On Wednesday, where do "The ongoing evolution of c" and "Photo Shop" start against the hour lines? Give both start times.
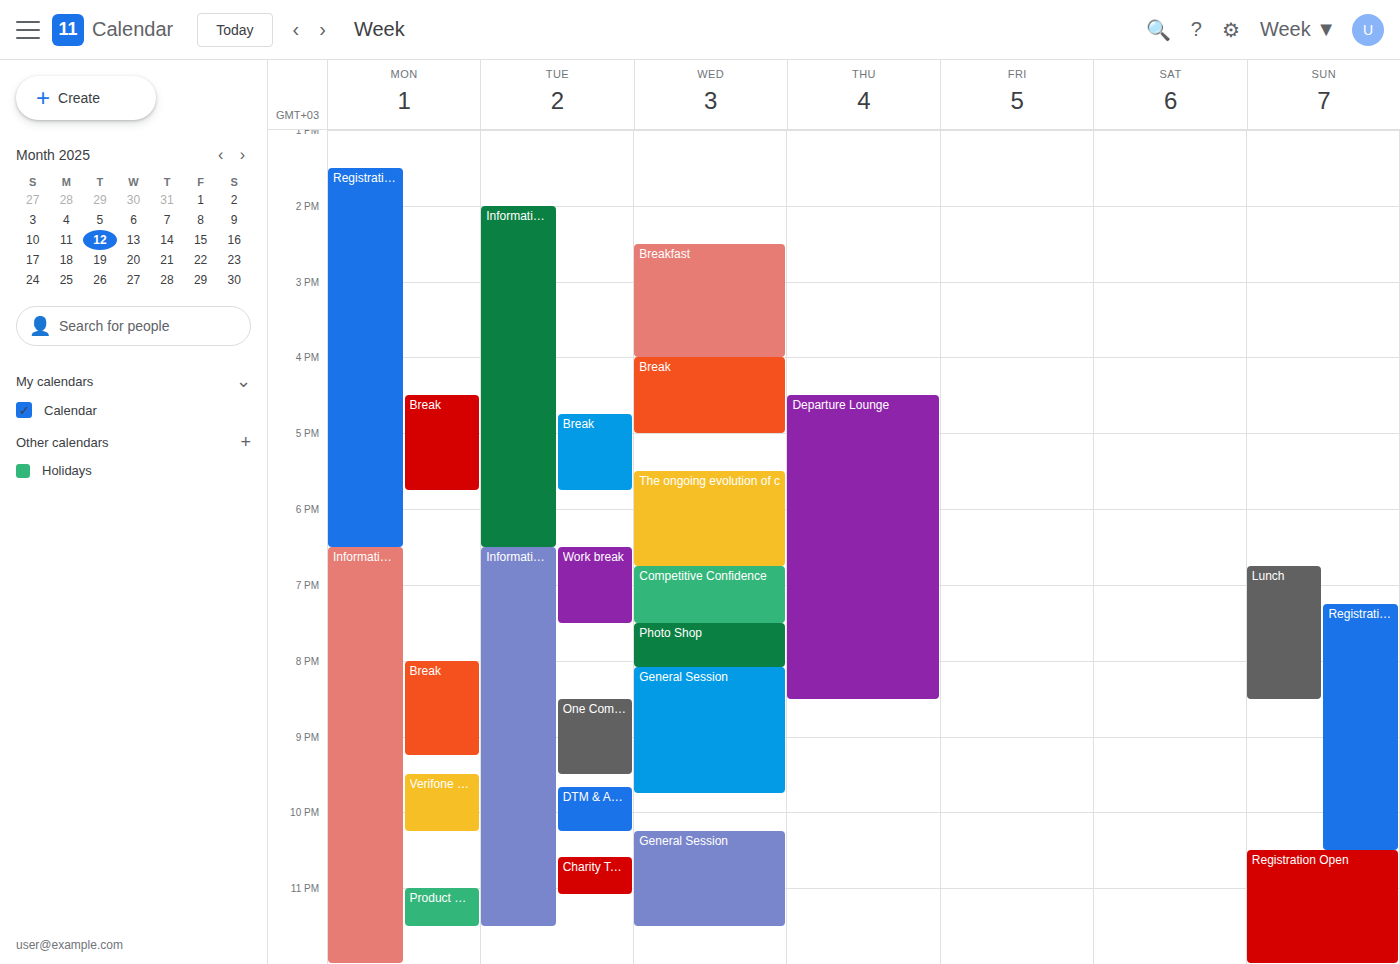
"The ongoing evolution of c": 17:30, halfway between the 17:00 and 18:00 lines. "Photo Shop": 19:30, halfway between the 19:00 and 20:00 lines.